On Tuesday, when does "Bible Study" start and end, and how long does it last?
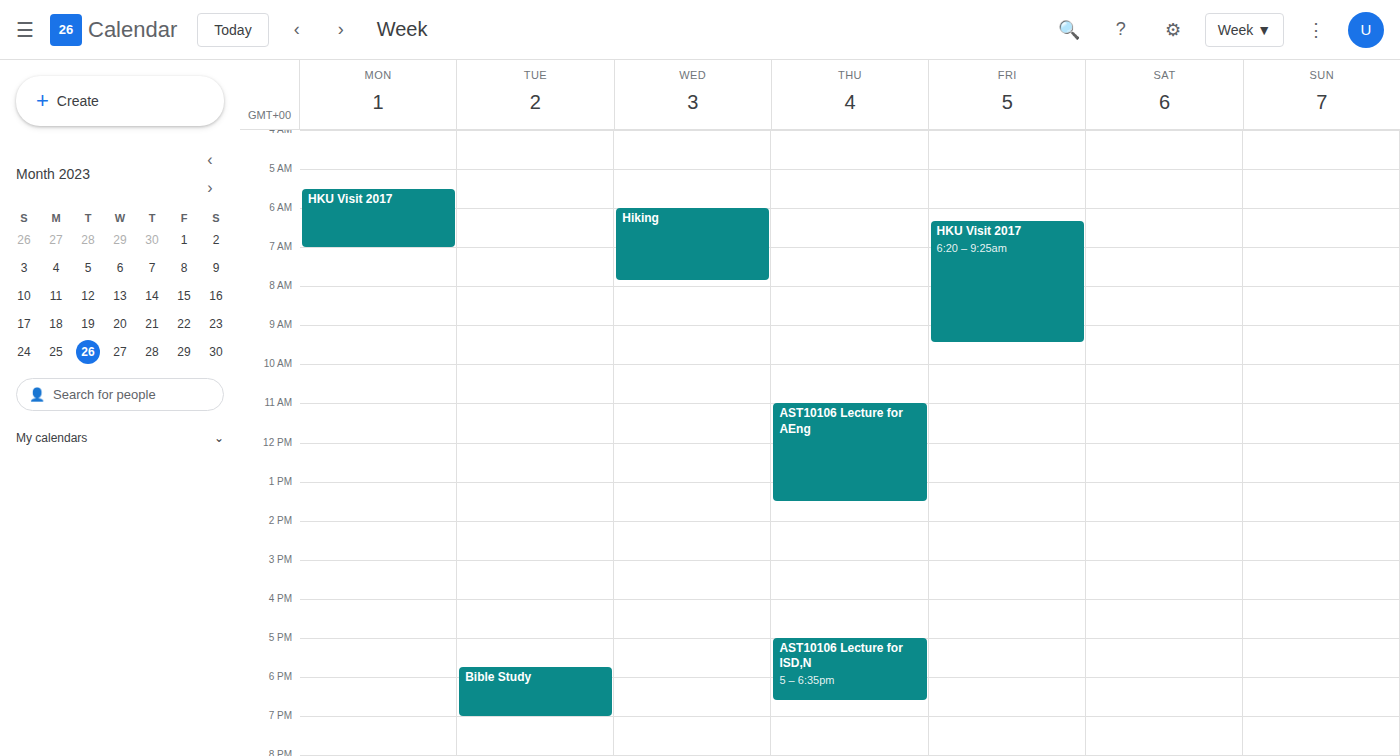
5:45 PM to 7:00 PM, 1 hour 15 minutes